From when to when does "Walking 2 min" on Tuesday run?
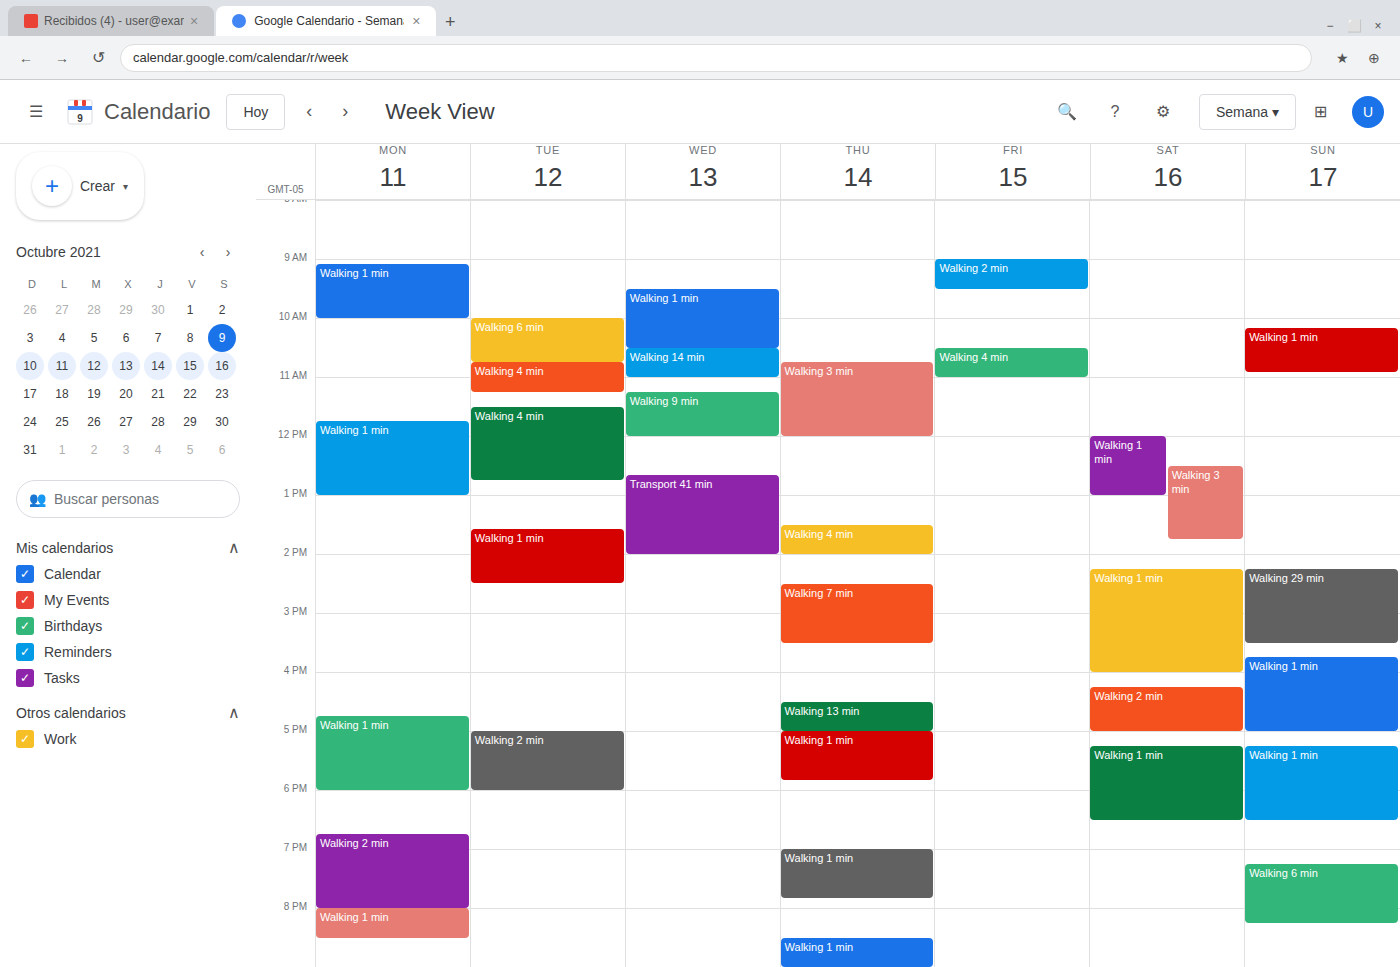
5:00 PM to 6:00 PM